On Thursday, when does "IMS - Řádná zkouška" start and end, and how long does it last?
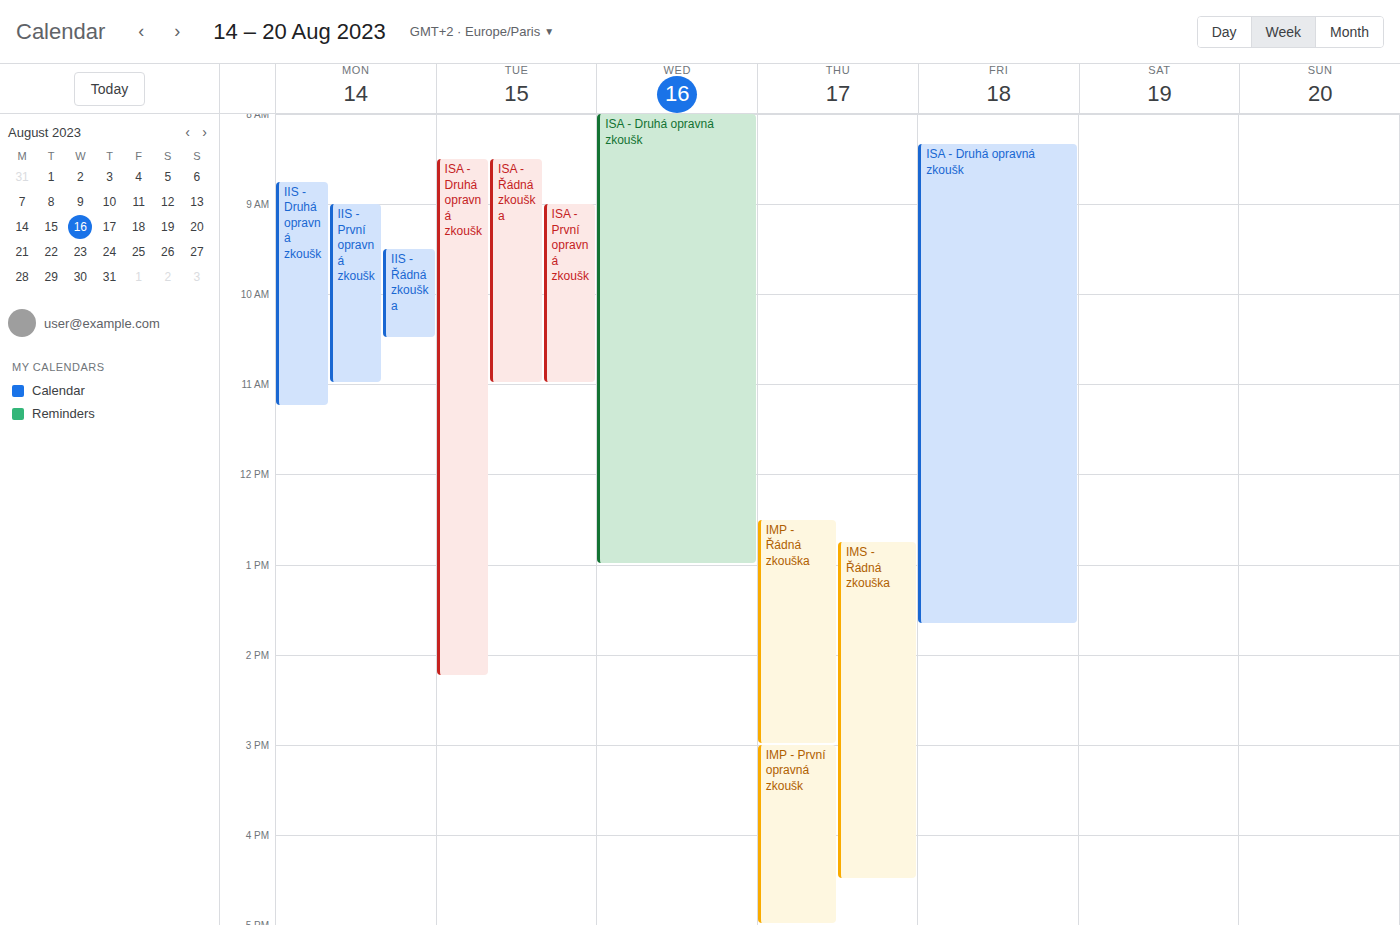
12:45 PM to 4:30 PM, 3 hours 45 minutes